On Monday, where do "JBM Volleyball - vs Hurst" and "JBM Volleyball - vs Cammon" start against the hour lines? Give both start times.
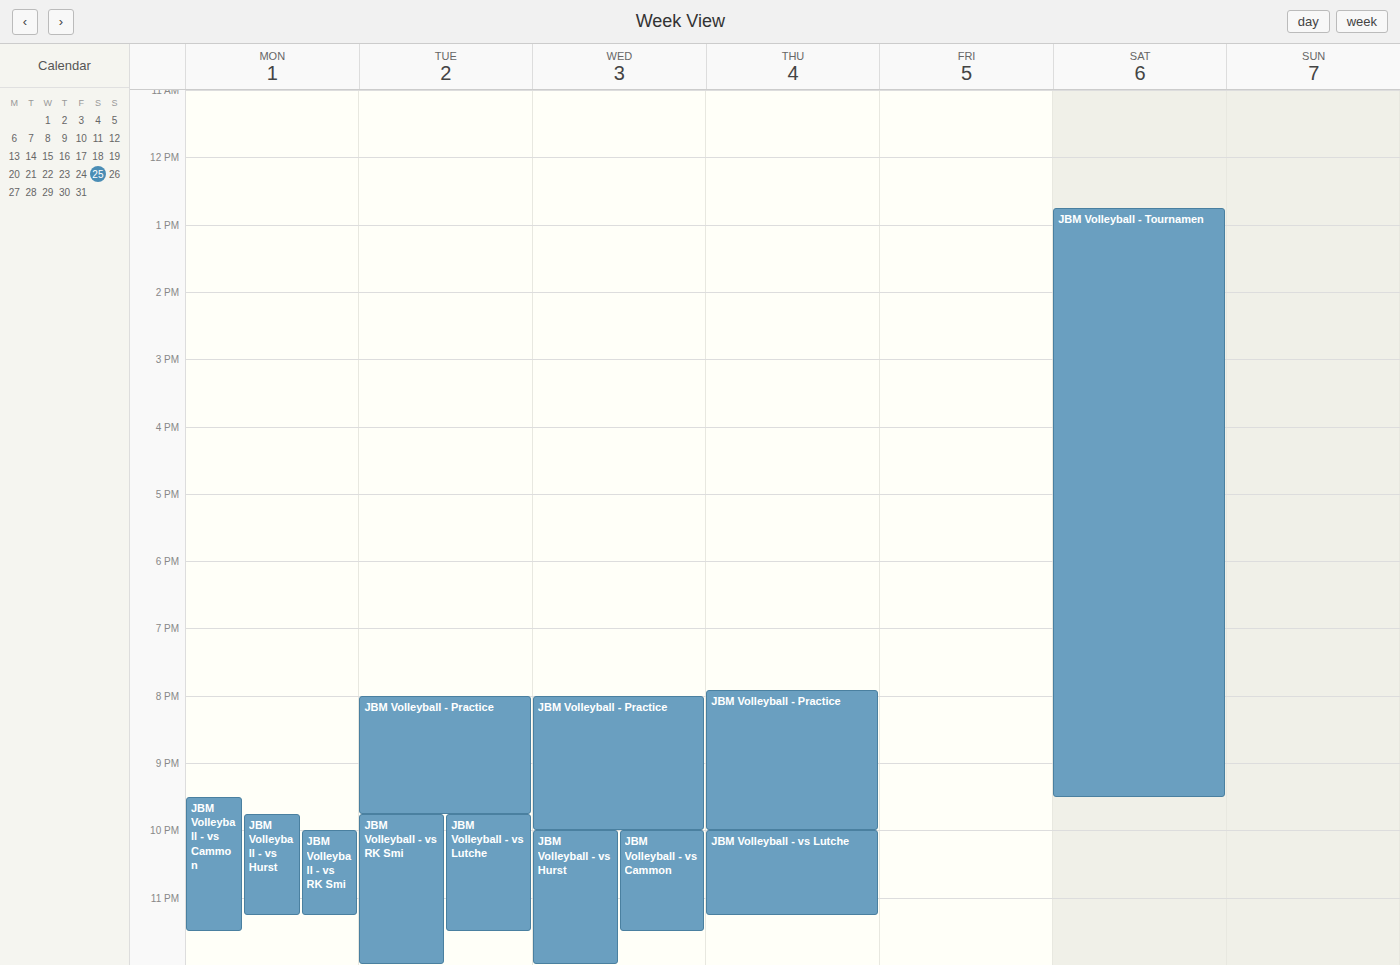
"JBM Volleyball - vs Hurst": 9:45 PM, neither: three quarters of the way from the 9 PM line to the 10 PM line. "JBM Volleyball - vs Cammon": 9:30 PM, halfway between the 9 PM and 10 PM lines.